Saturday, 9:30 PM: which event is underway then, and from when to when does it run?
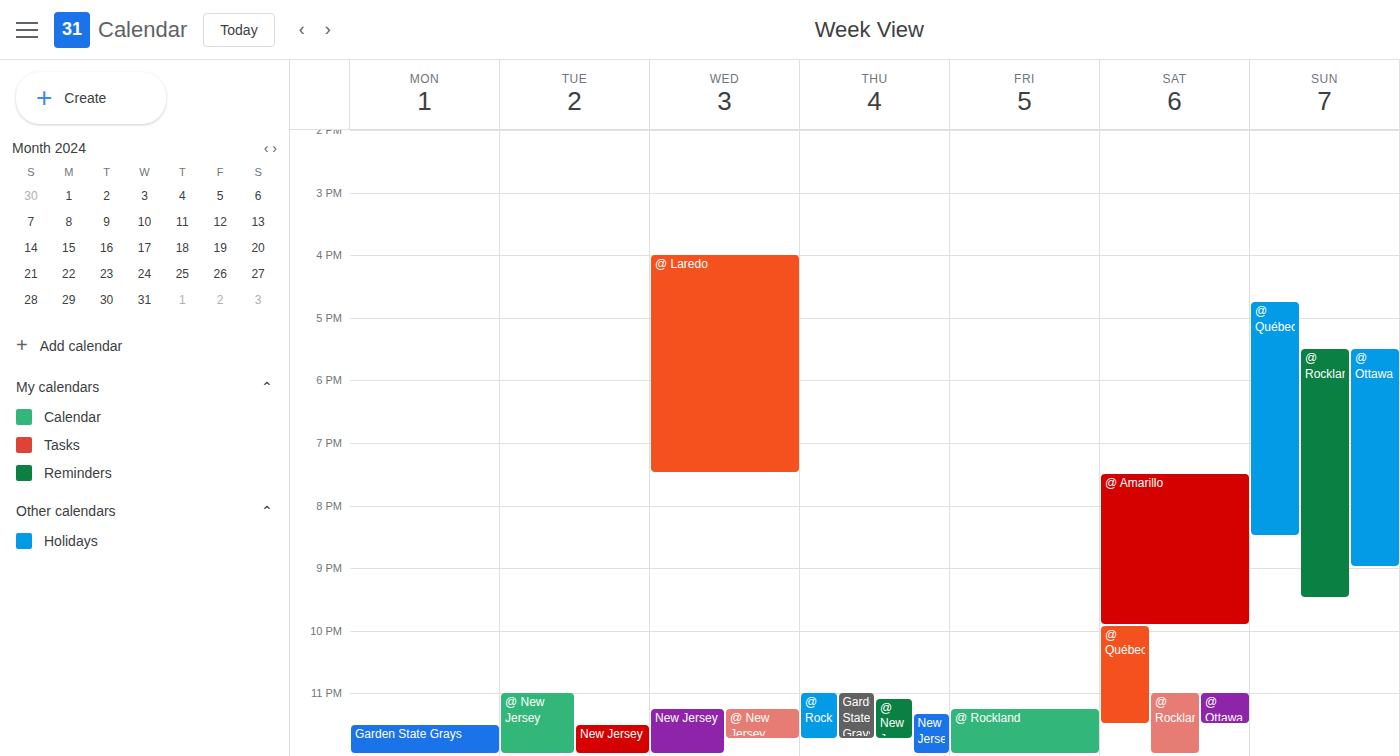
"@ Amarillo", 7:30 PM to 9:55 PM